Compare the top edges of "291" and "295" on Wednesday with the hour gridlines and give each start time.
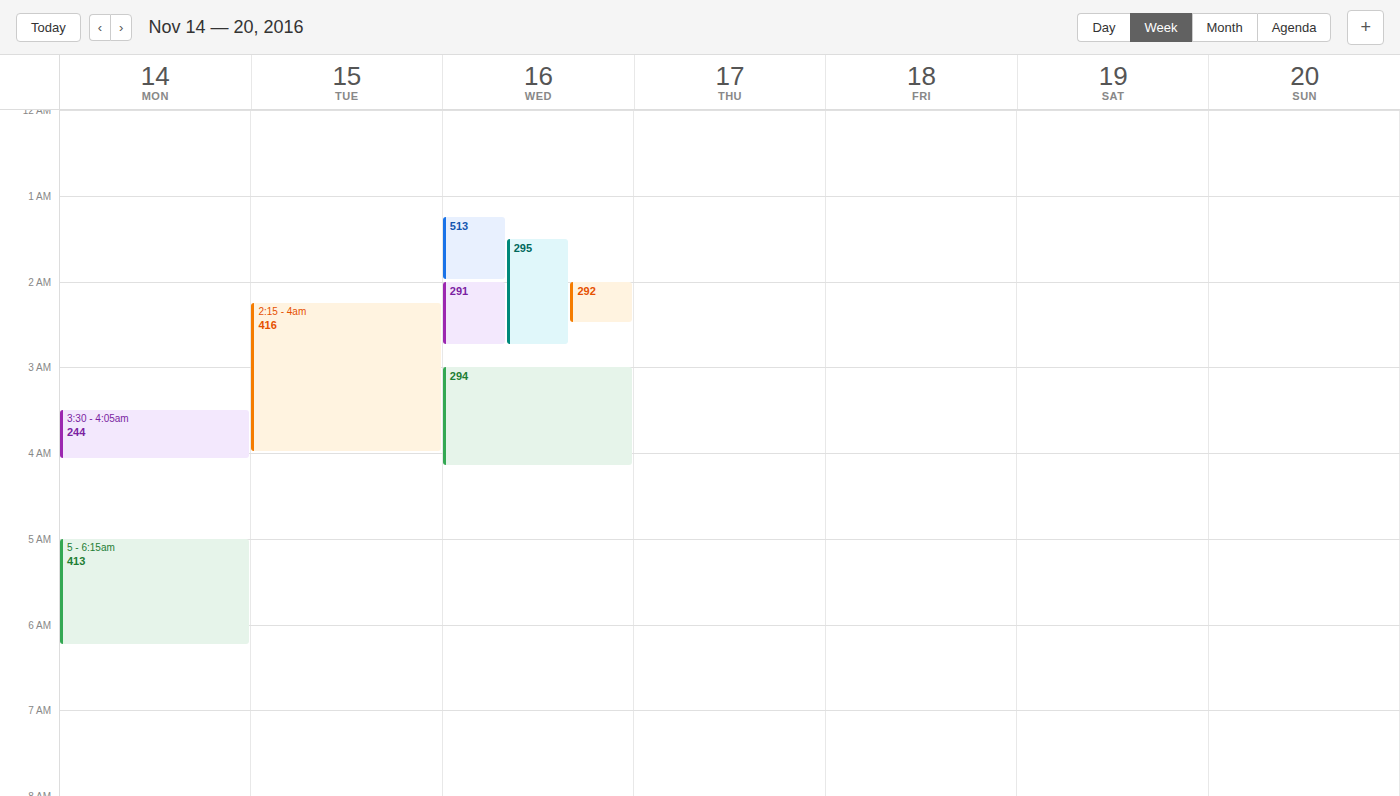
"291": 2:00 AM, exactly on the 2 AM line. "295": 1:30 AM, halfway between the 1 AM and 2 AM lines.